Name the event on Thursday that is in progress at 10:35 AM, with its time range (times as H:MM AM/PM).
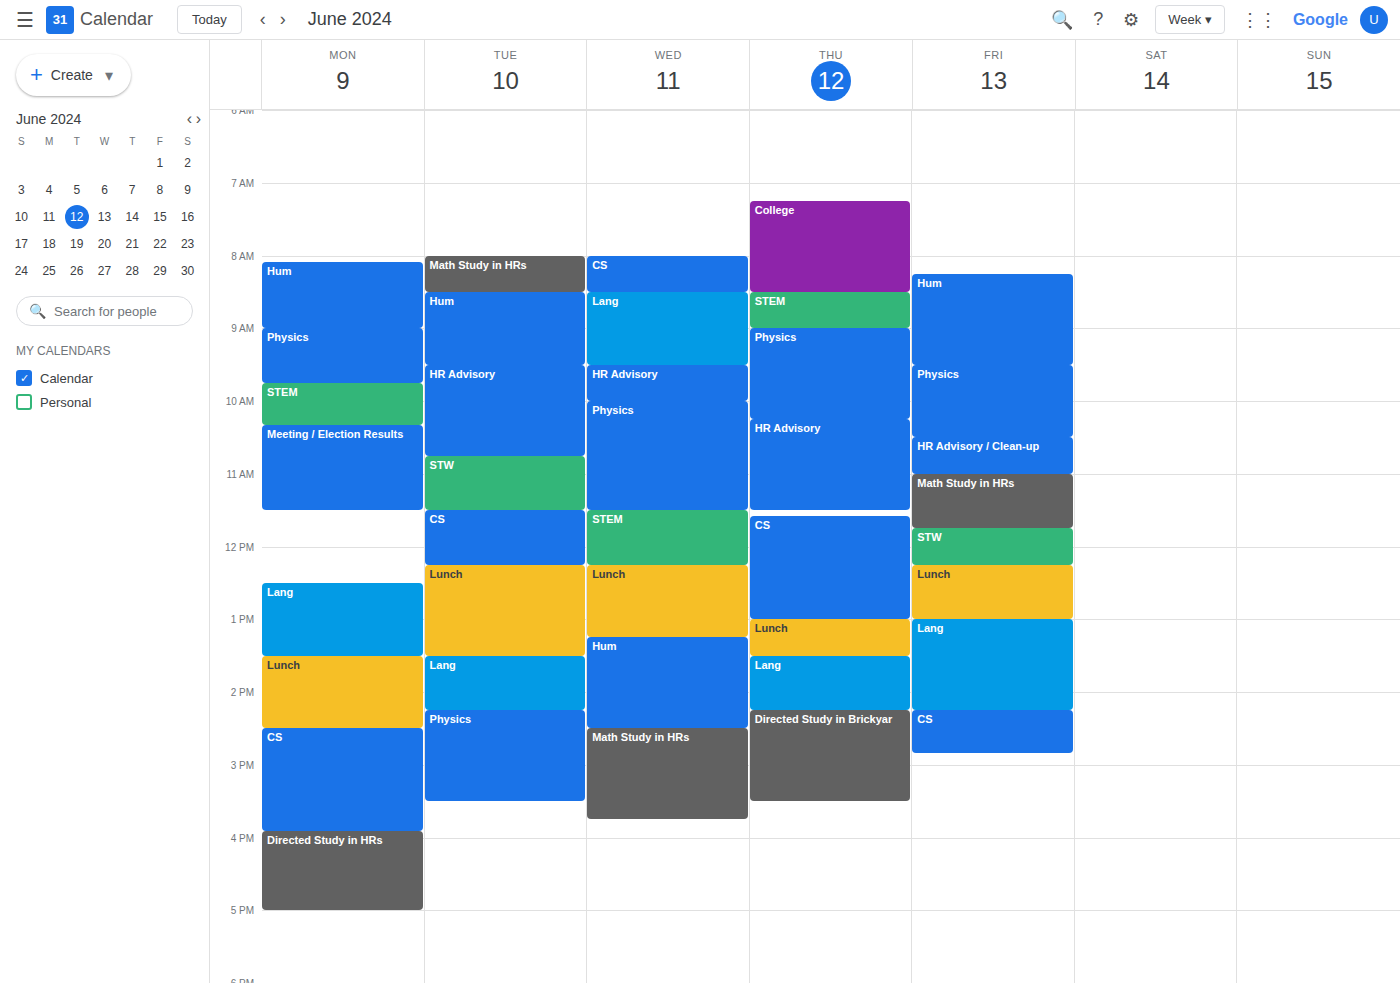
"HR Advisory", 10:15 AM to 11:30 AM